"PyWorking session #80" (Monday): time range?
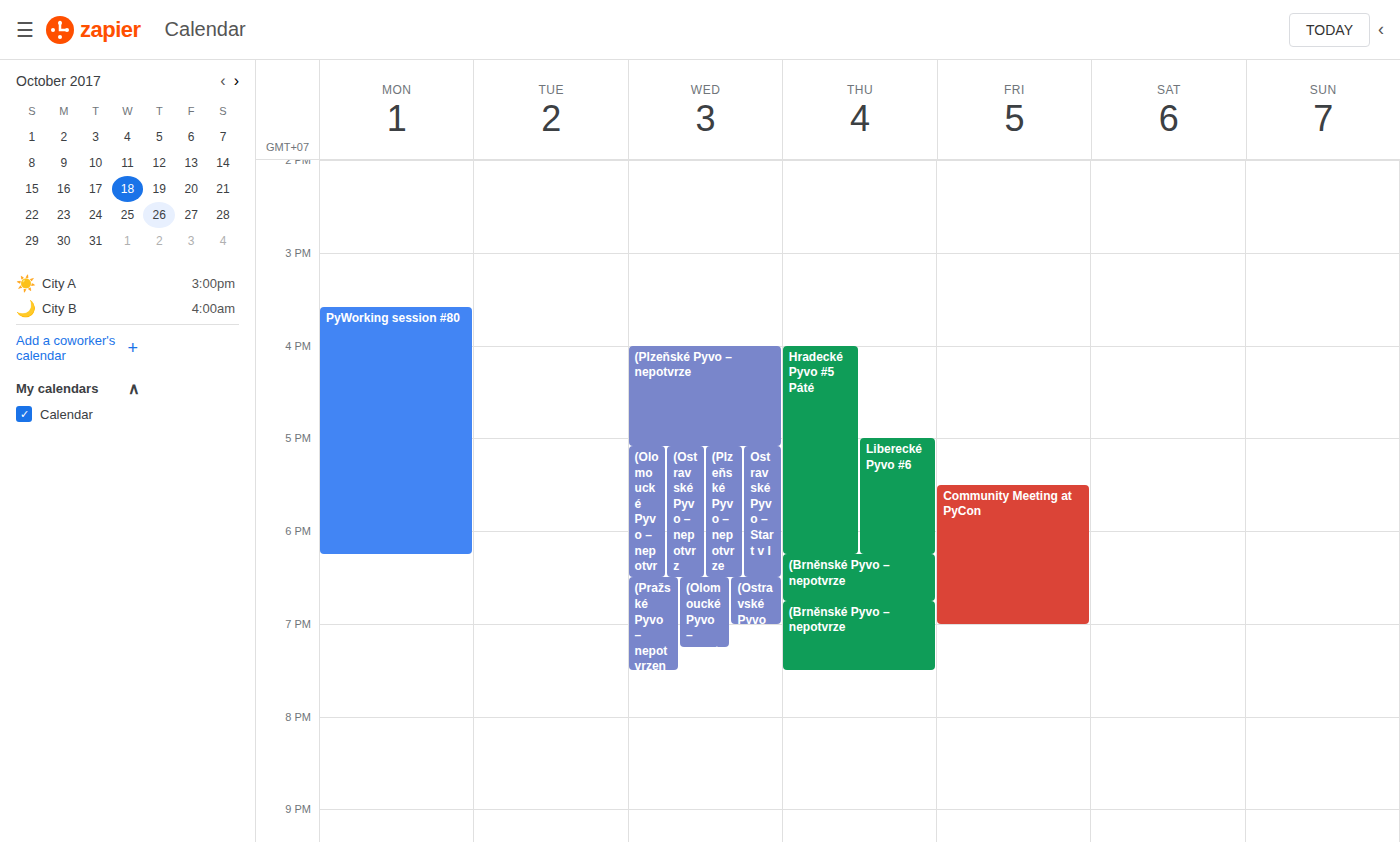
15:35 to 18:15